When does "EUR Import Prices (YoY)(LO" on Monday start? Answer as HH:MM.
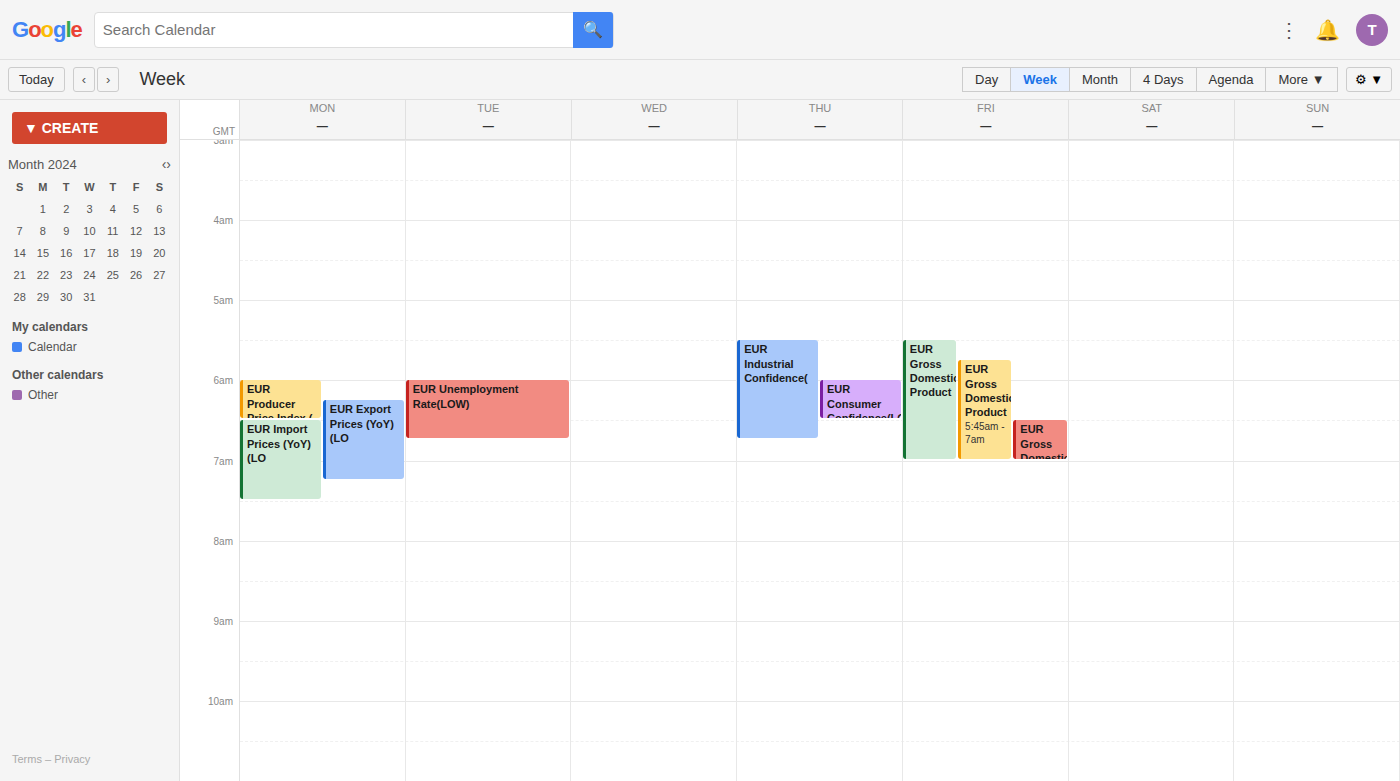
06:30